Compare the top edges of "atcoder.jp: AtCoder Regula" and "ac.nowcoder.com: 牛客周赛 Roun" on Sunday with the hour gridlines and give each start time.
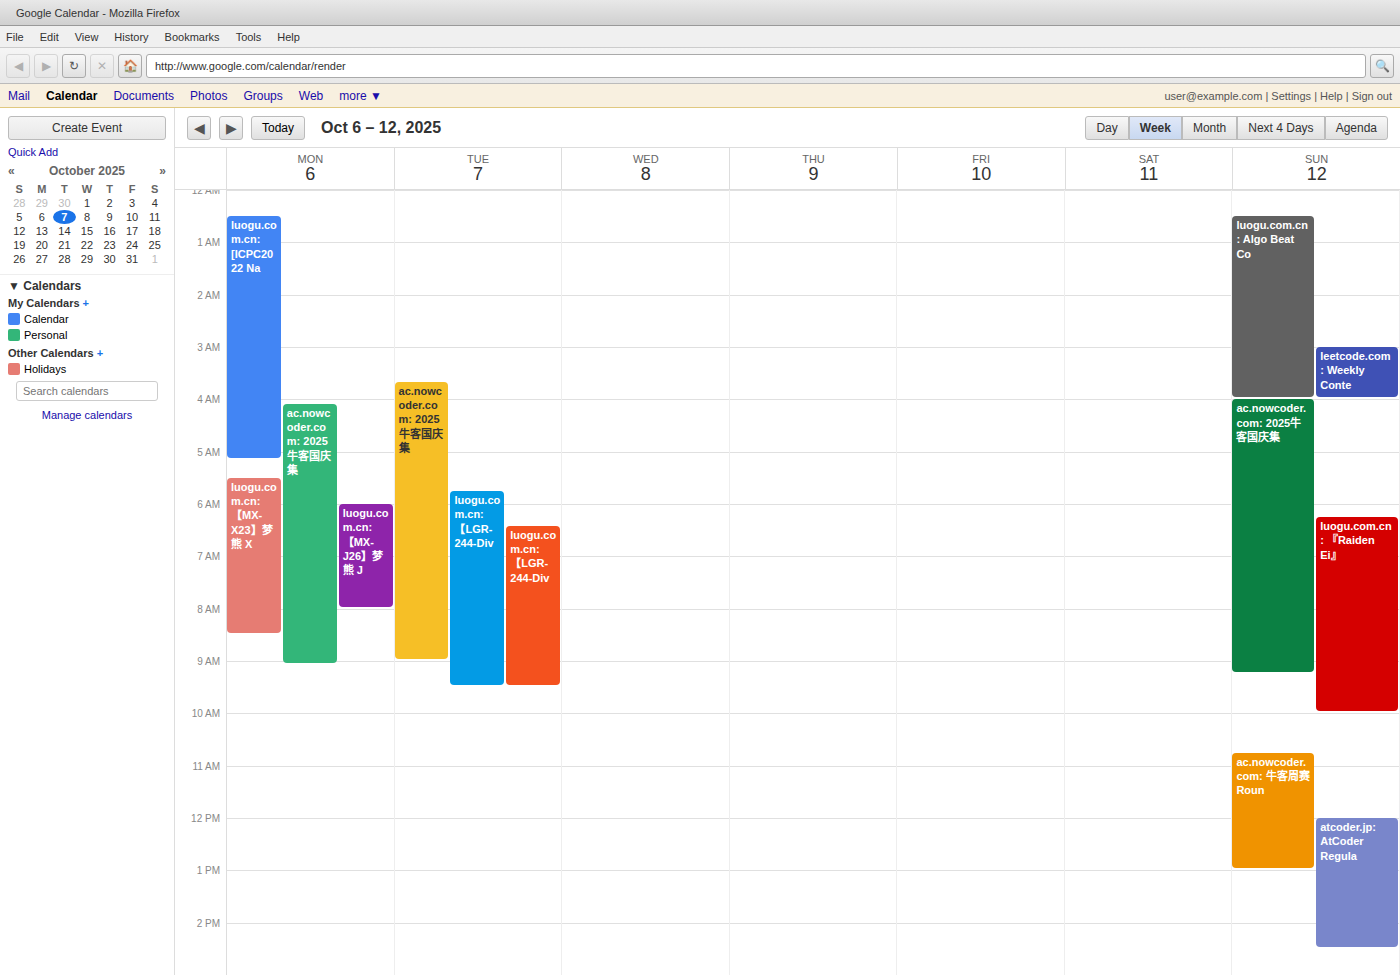
"atcoder.jp: AtCoder Regula": 12:00 PM, exactly on the 12 PM line. "ac.nowcoder.com: 牛客周赛 Roun": 10:45 AM, neither: three quarters of the way from the 10 AM line to the 11 AM line.